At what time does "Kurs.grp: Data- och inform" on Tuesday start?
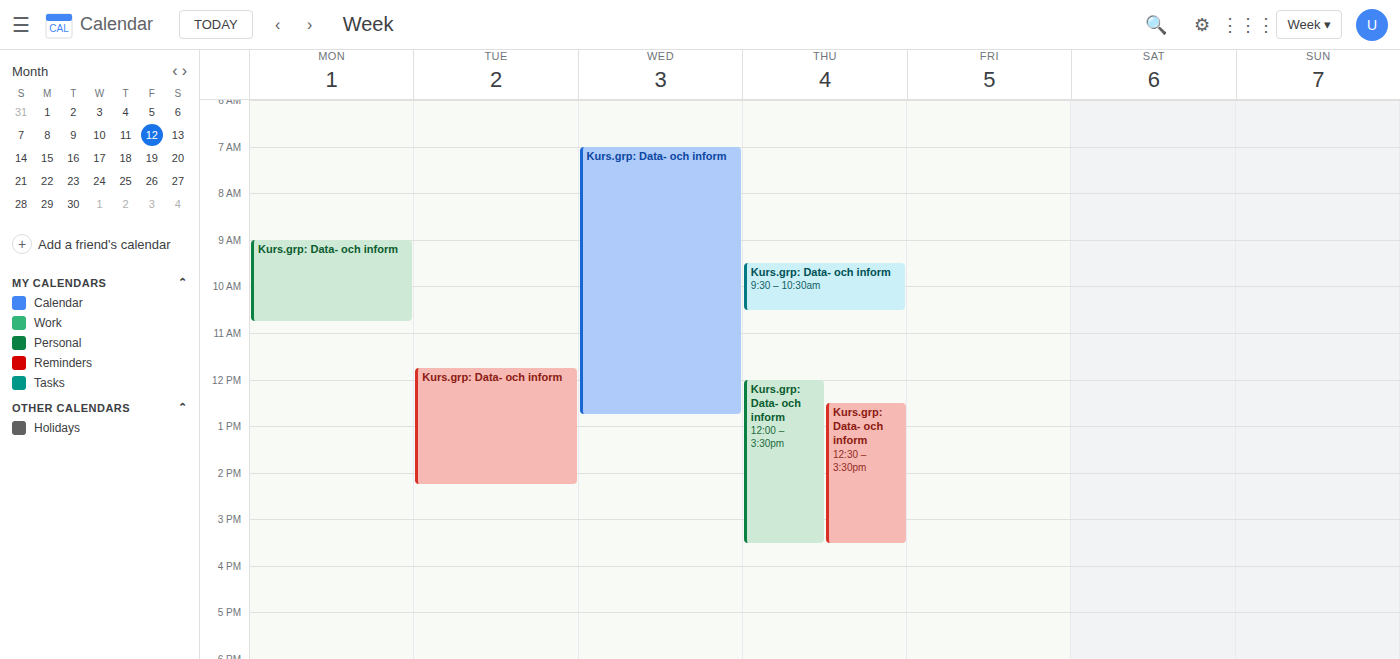
11:45 AM